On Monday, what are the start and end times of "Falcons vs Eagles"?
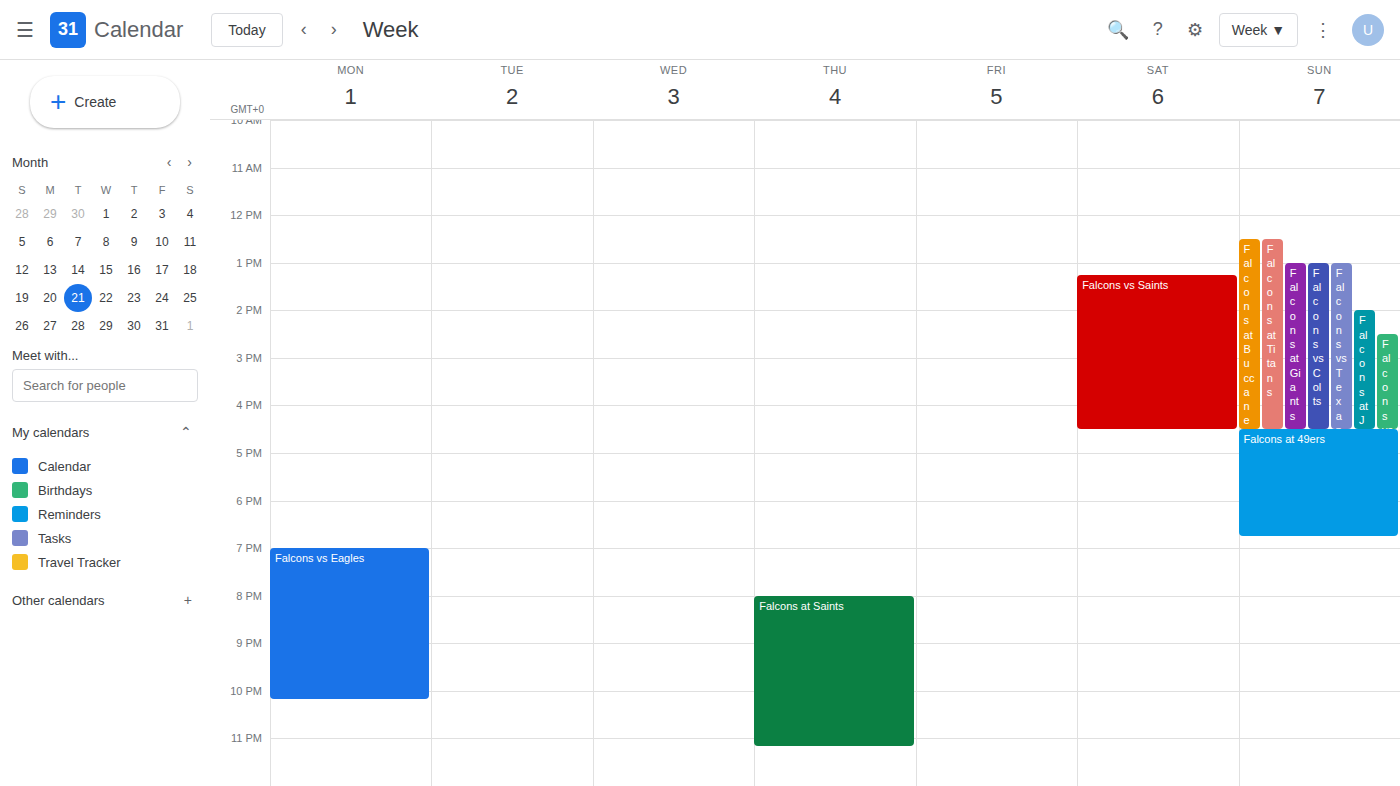
7:00 PM to 10:10 PM